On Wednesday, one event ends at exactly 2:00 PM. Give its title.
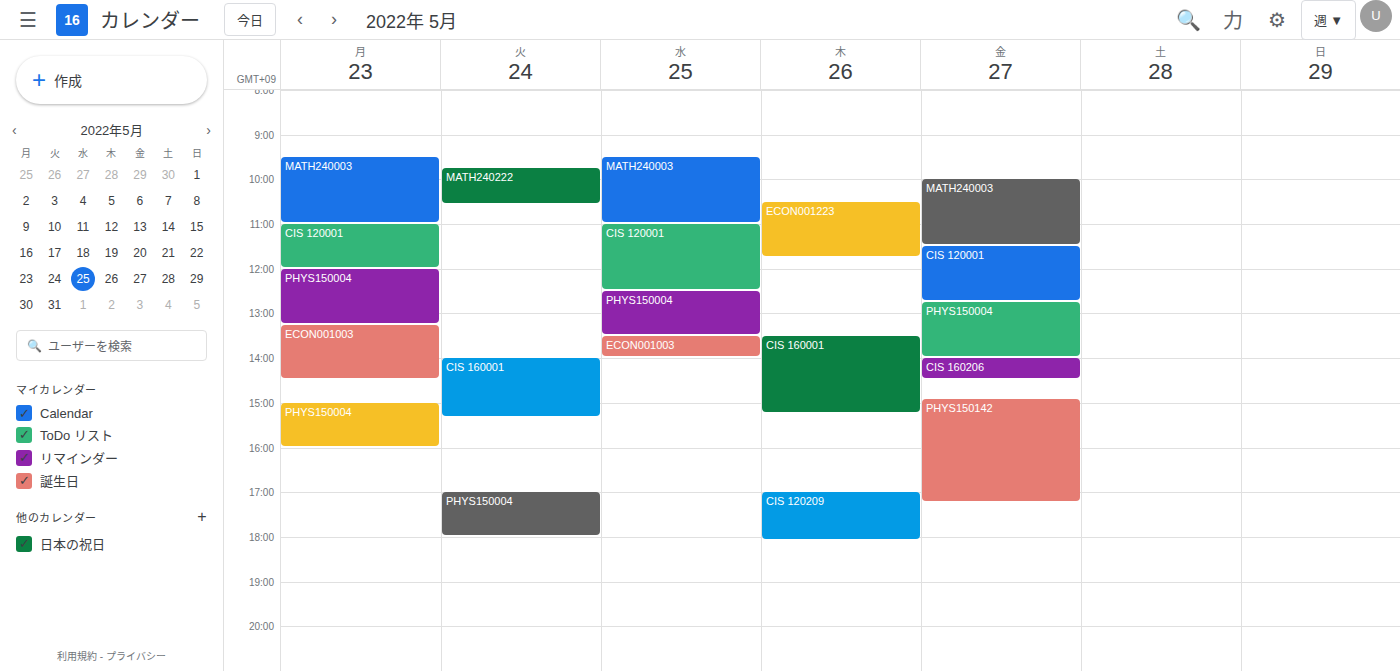
"ECON001003"